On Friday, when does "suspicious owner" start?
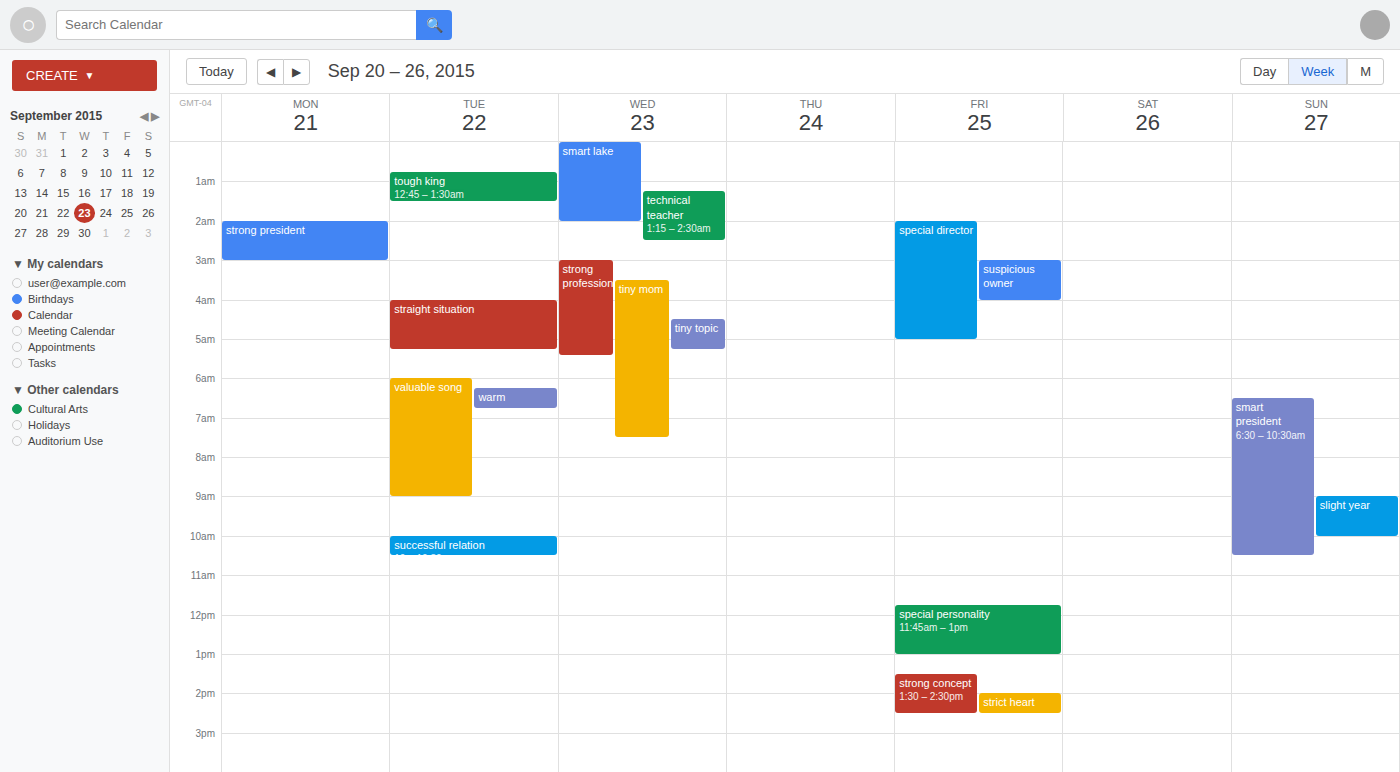
3:00 AM